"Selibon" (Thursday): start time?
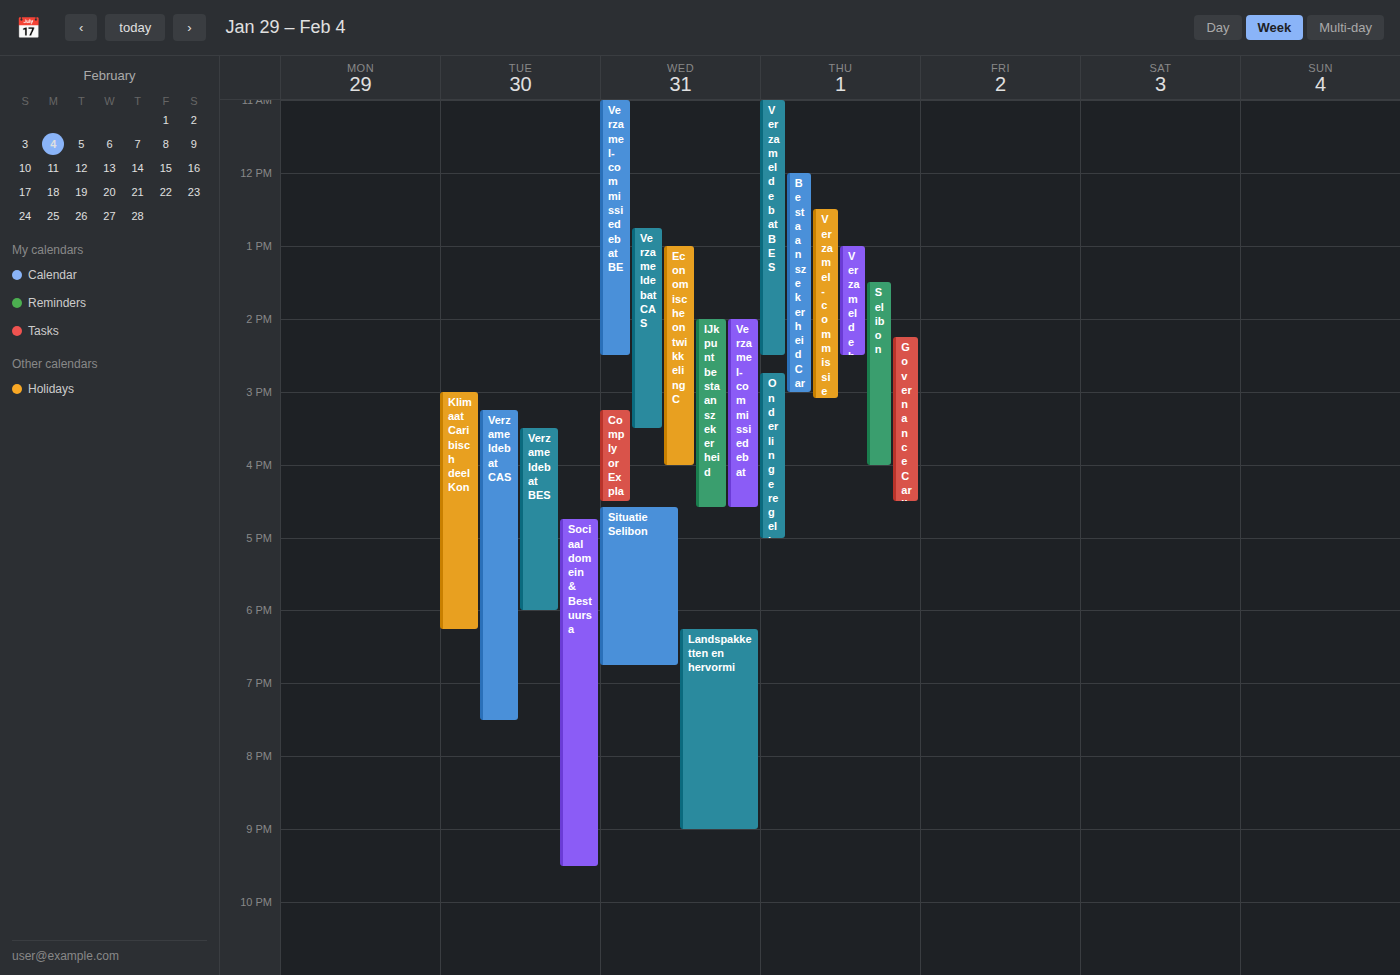
1:30 PM